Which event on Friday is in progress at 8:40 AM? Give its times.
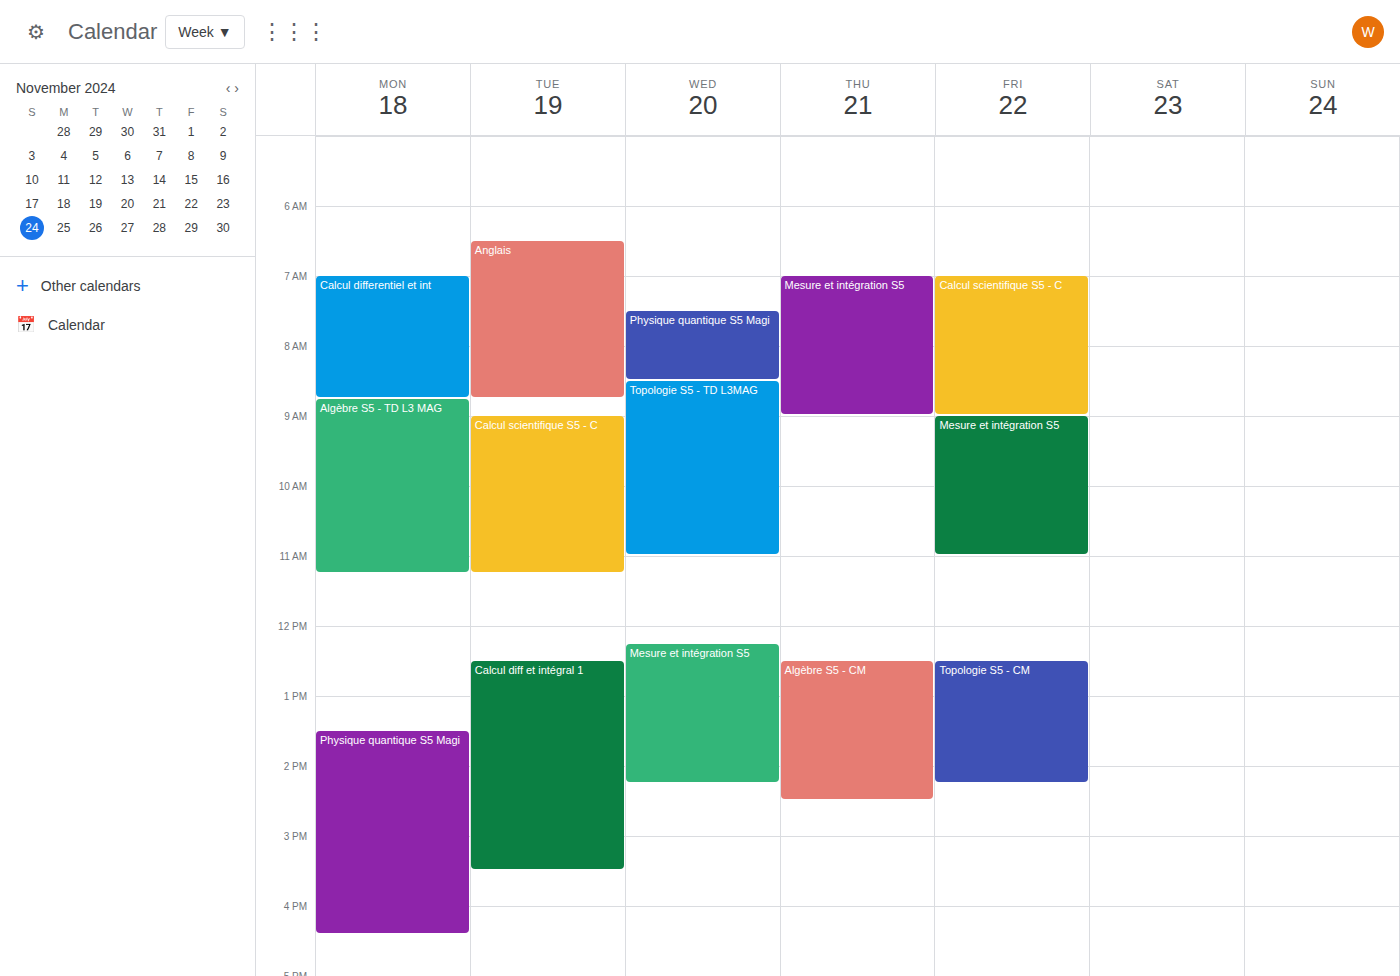
"Calcul scientifique S5 - C", 7:00 AM to 9:00 AM